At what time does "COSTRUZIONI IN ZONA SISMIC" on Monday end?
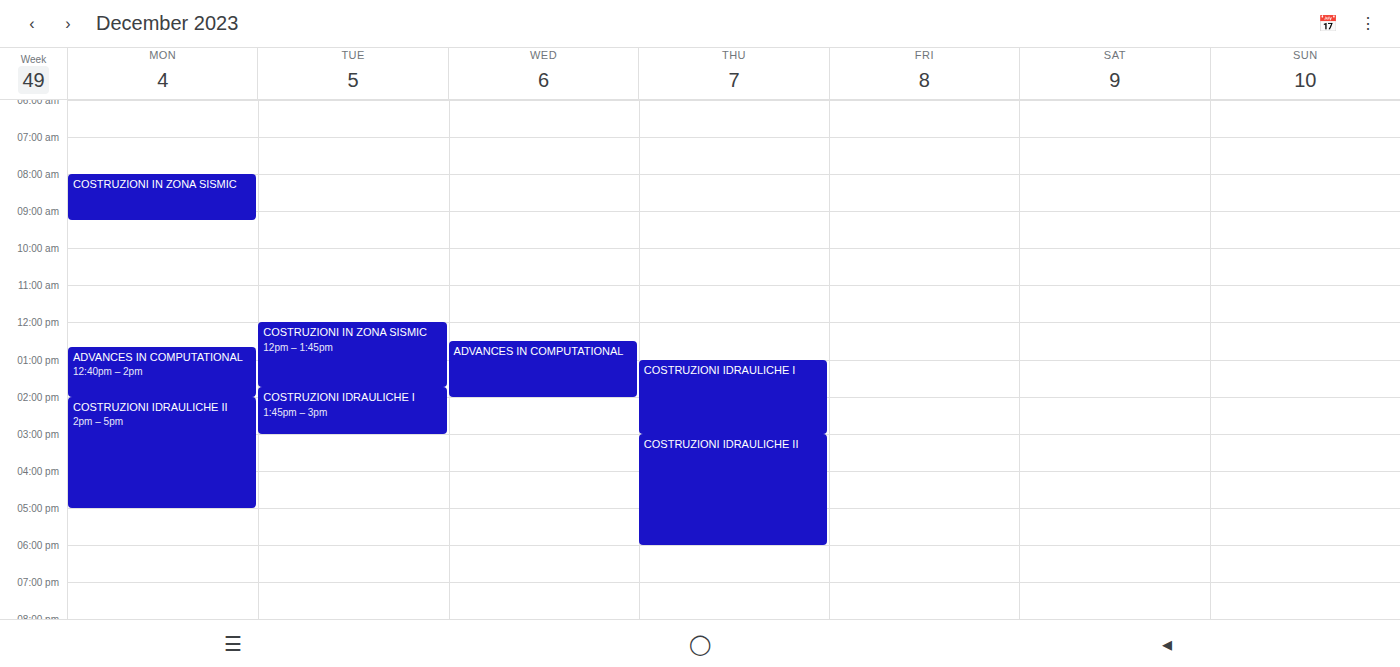
9:15 AM